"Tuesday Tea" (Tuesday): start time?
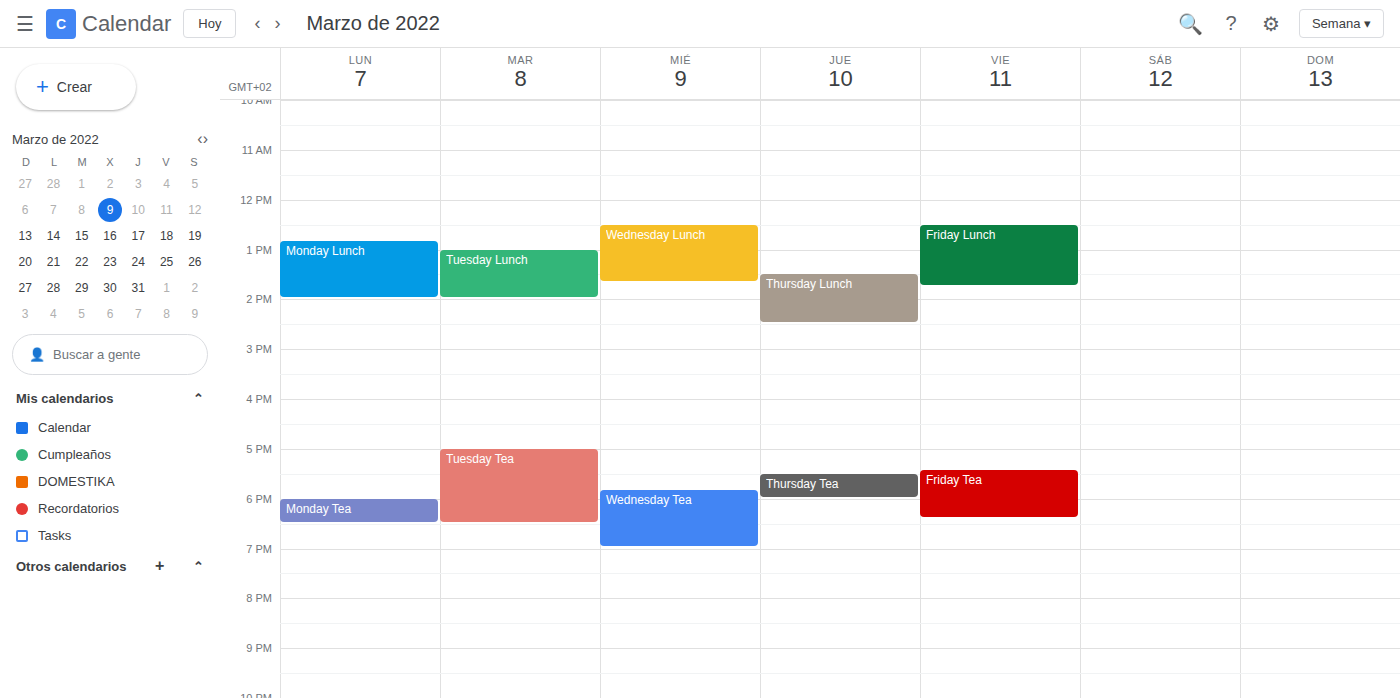
5:00 PM